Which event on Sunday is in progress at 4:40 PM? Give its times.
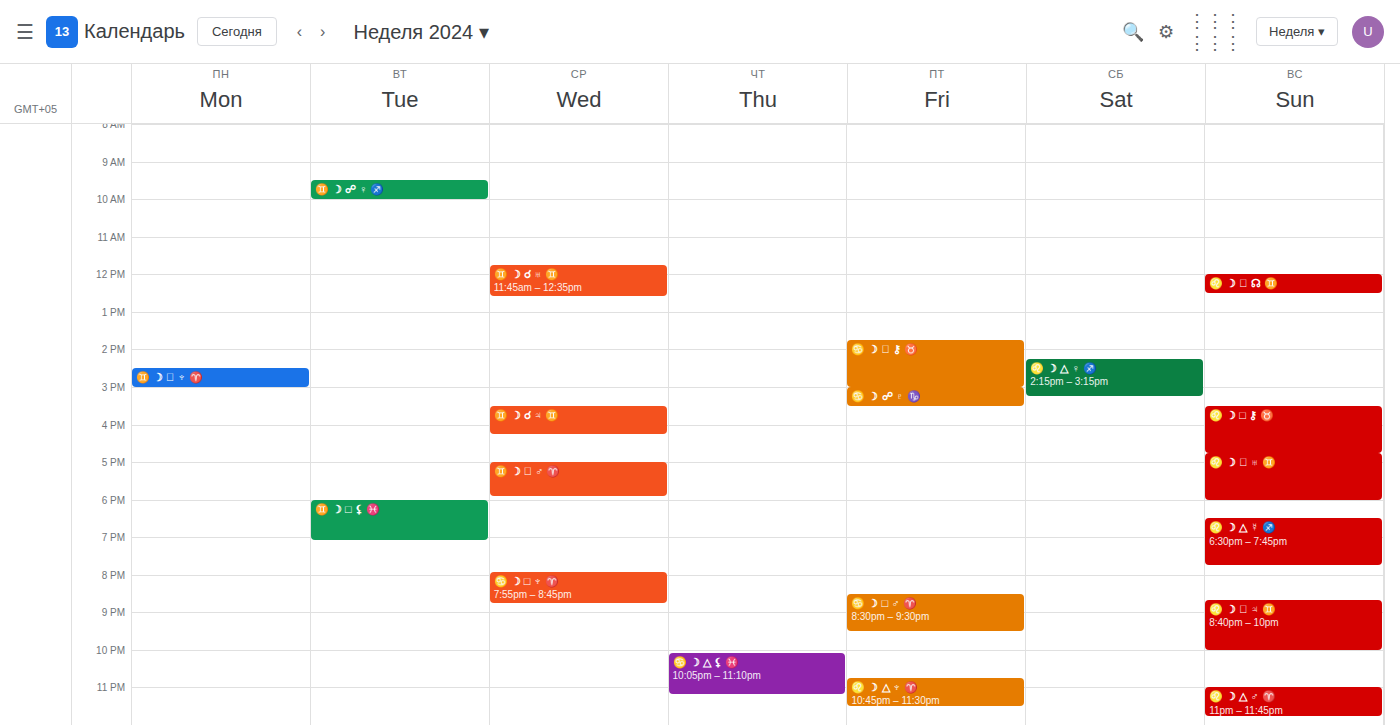
"♌️ ☽ □ ⚷ ♉️", 3:30 PM to 4:45 PM